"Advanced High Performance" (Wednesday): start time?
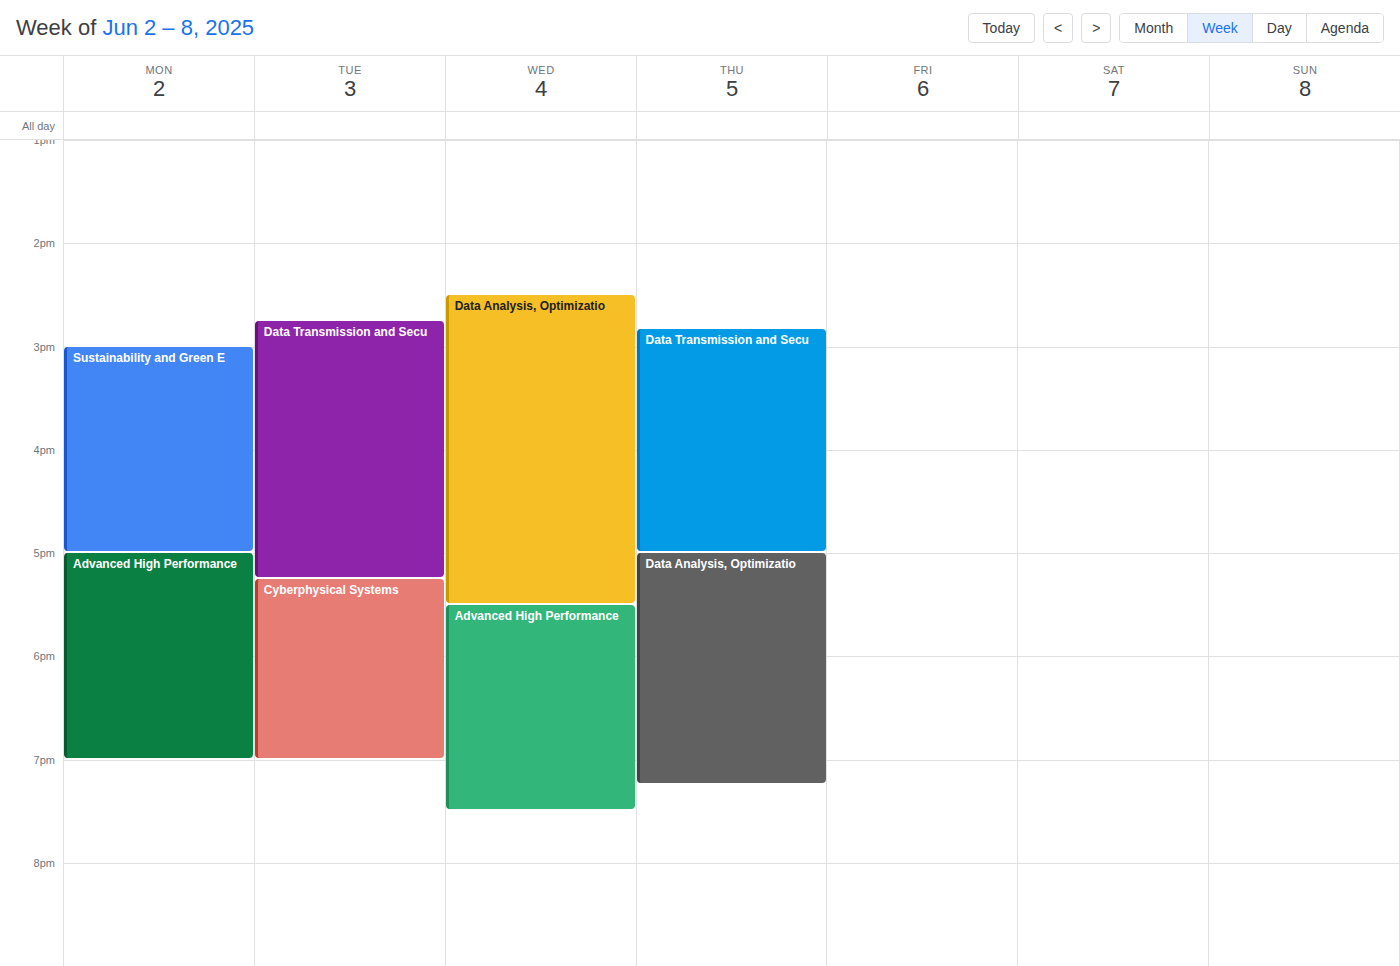
5:30 PM